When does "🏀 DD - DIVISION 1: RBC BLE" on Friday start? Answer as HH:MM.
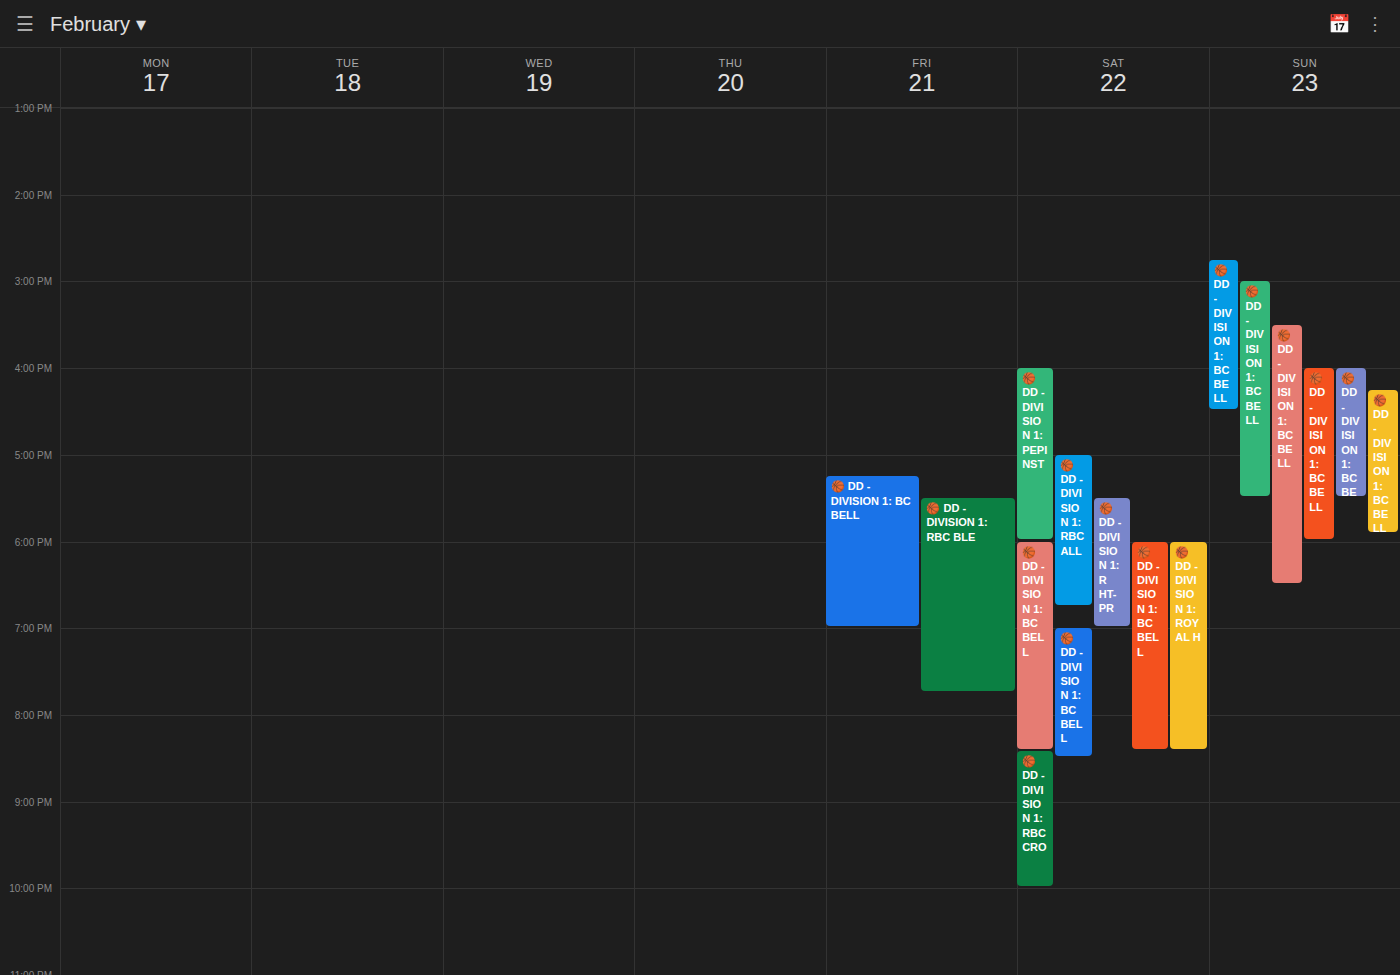
17:30